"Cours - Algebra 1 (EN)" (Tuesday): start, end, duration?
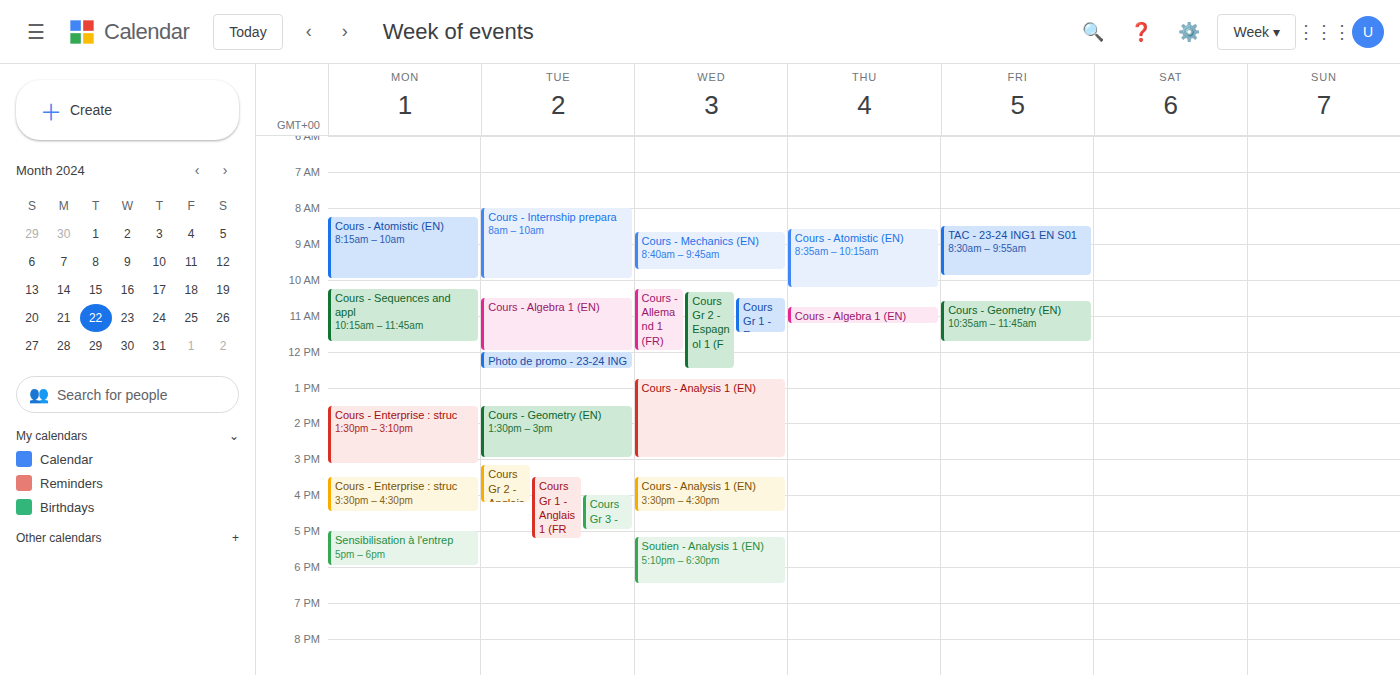
10:30 AM to 12:00 PM, 1 hour 30 minutes